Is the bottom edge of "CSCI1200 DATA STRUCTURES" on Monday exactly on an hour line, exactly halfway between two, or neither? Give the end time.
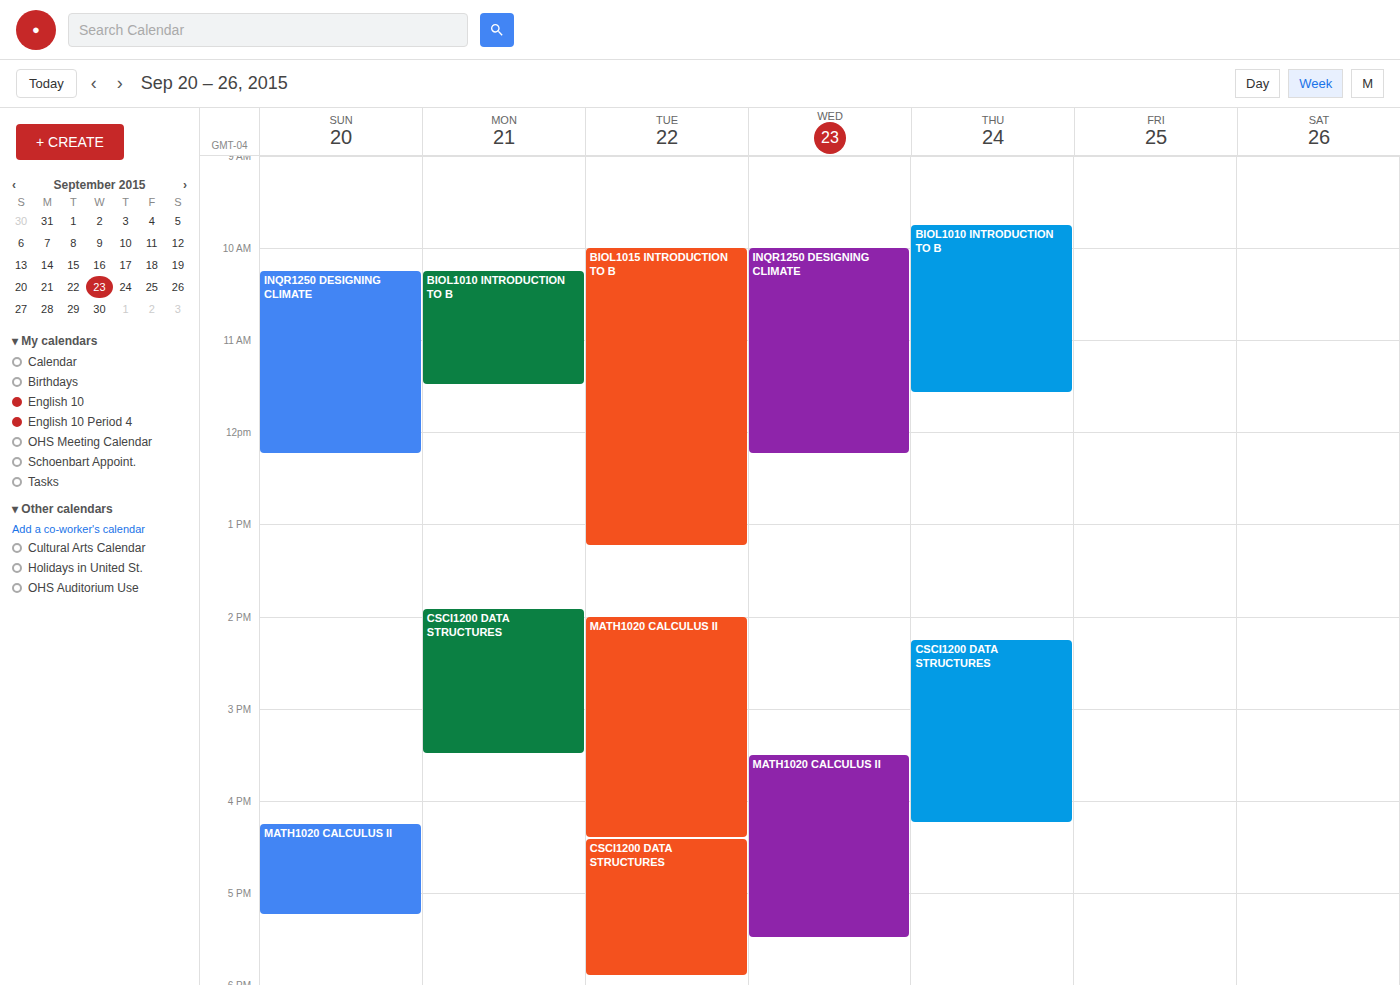
3:30 PM -- halfway between the 3 PM and 4 PM lines.